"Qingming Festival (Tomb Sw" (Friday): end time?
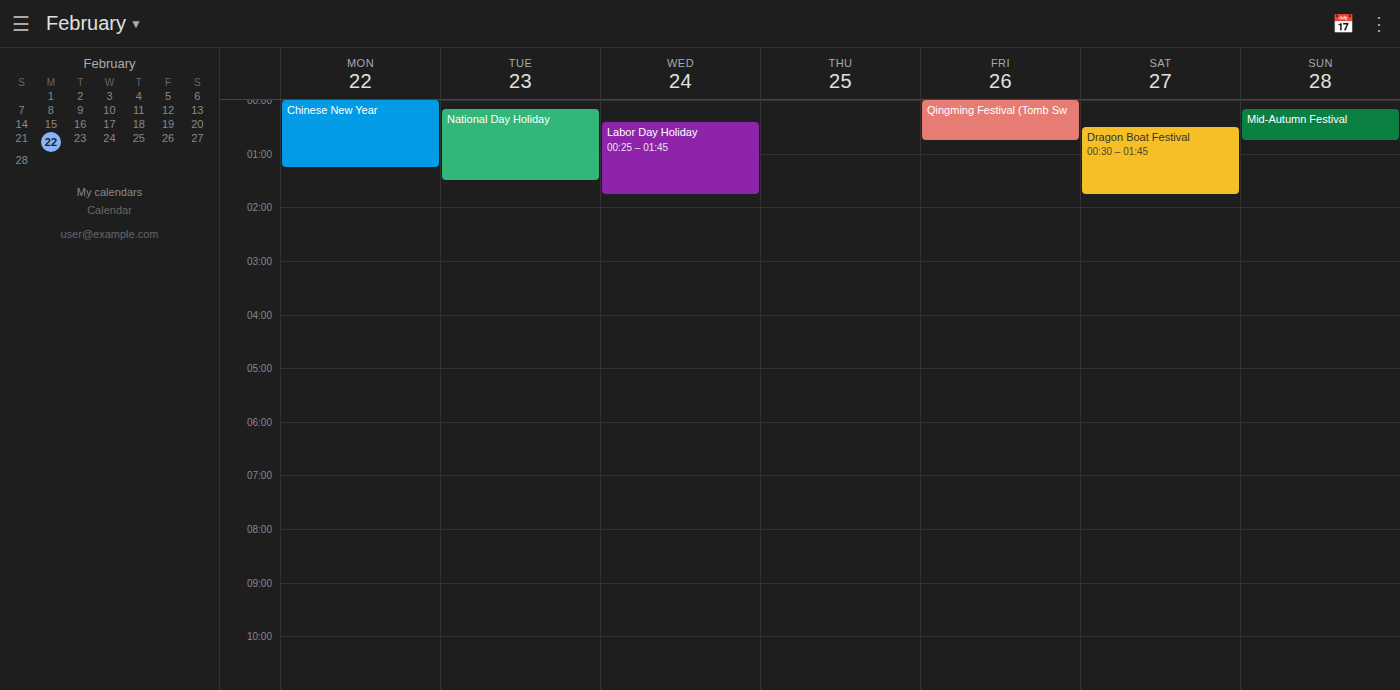
12:45 AM